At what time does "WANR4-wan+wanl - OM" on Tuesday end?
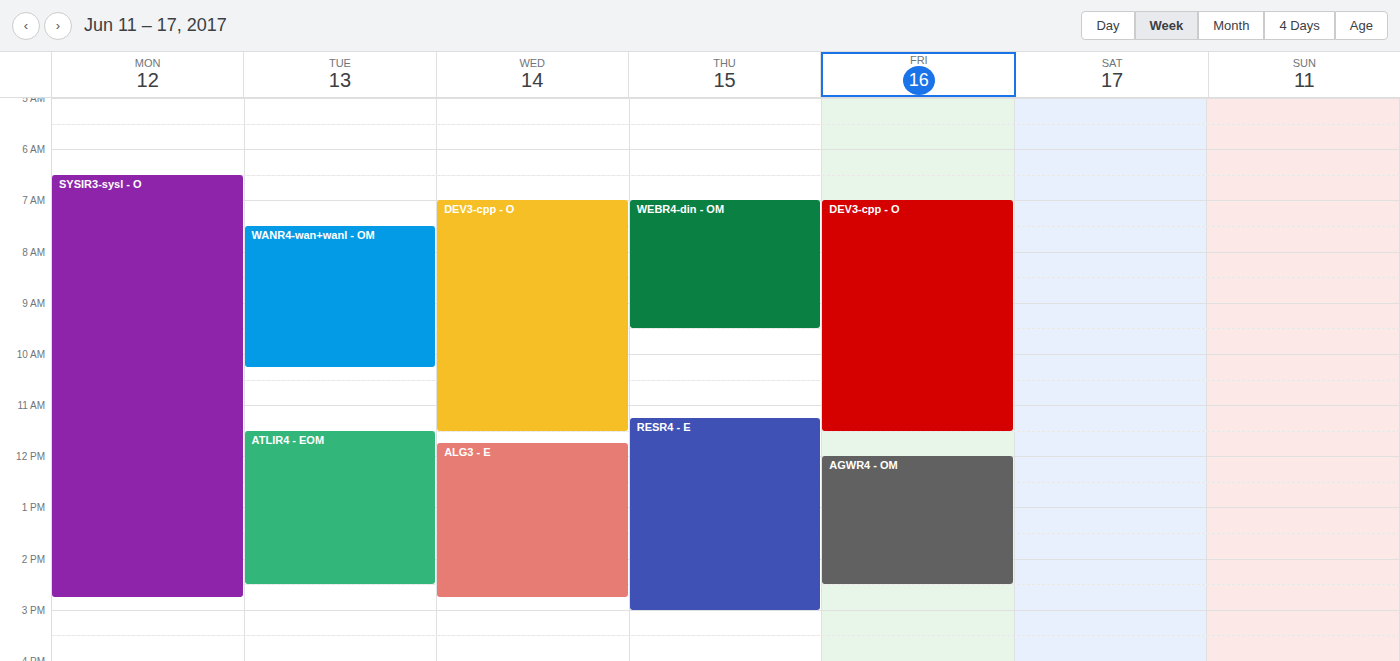
10:15 AM